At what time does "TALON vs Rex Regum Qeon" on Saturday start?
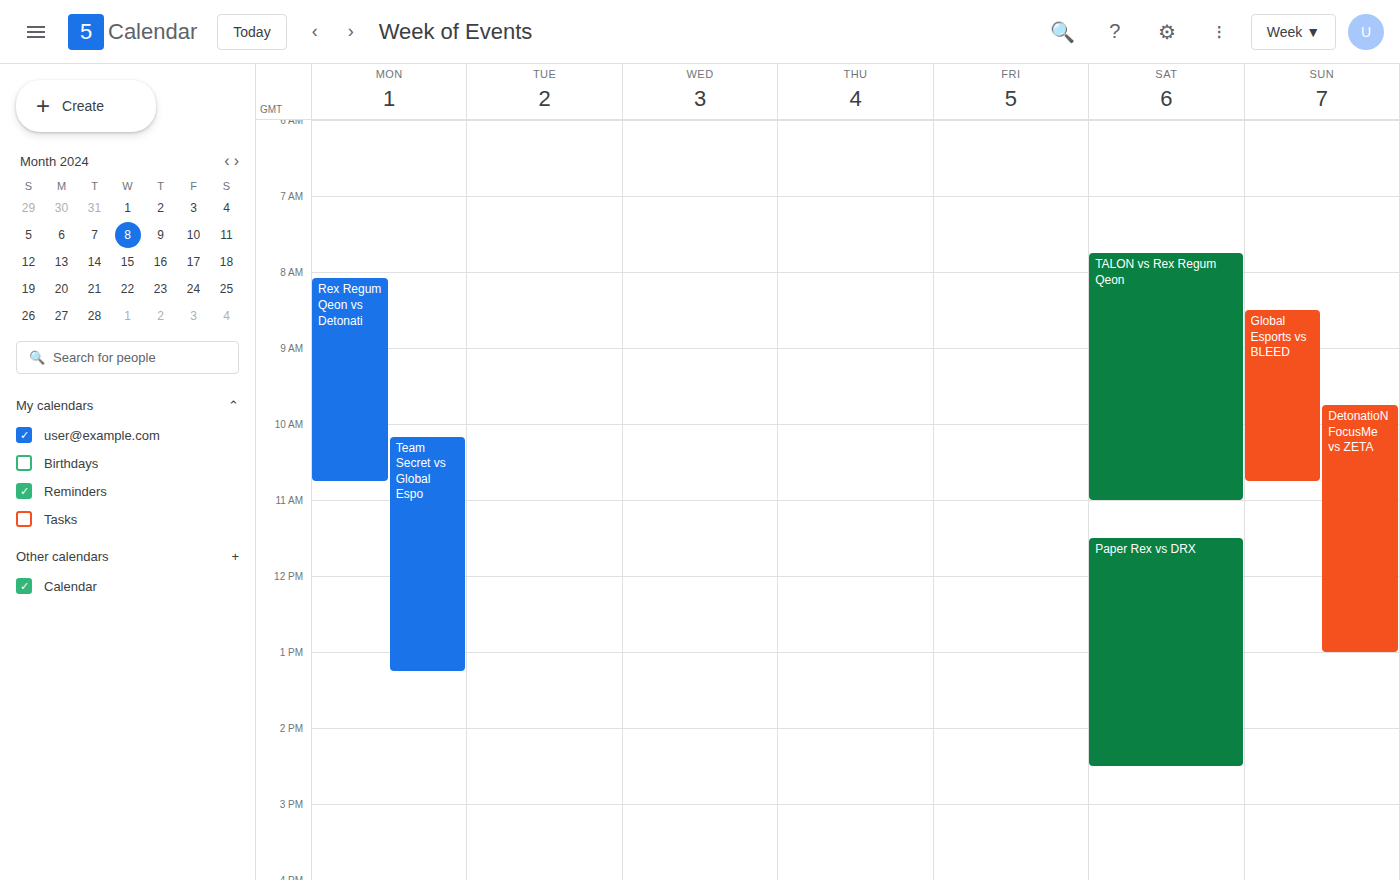
7:45 AM